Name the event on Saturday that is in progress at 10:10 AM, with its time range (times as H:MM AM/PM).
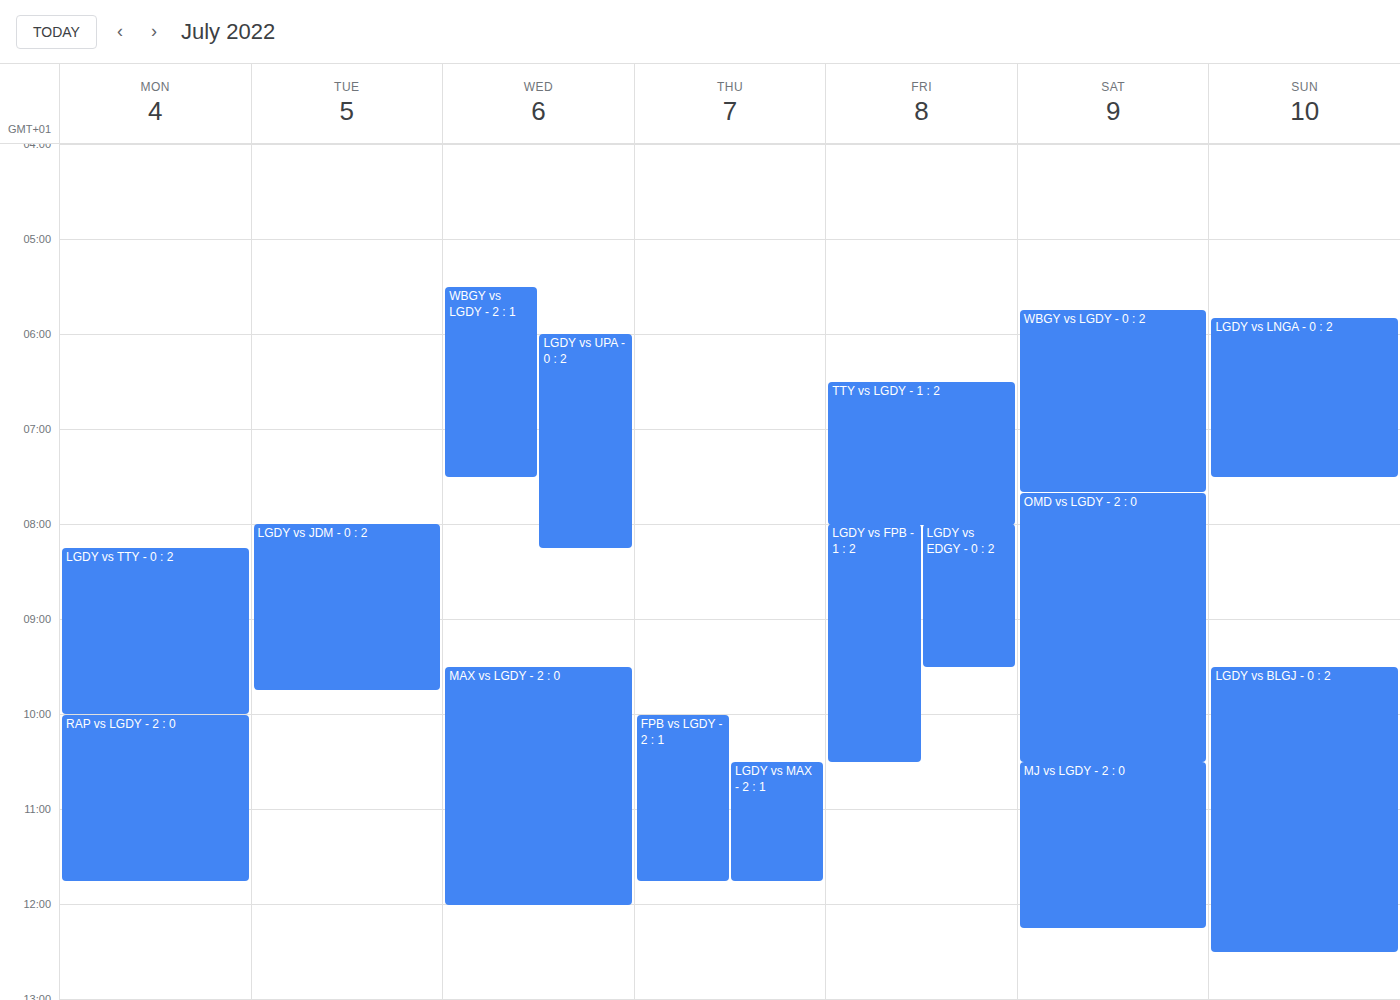
"OMD vs LGDY - 2 : 0", 7:40 AM to 10:30 AM